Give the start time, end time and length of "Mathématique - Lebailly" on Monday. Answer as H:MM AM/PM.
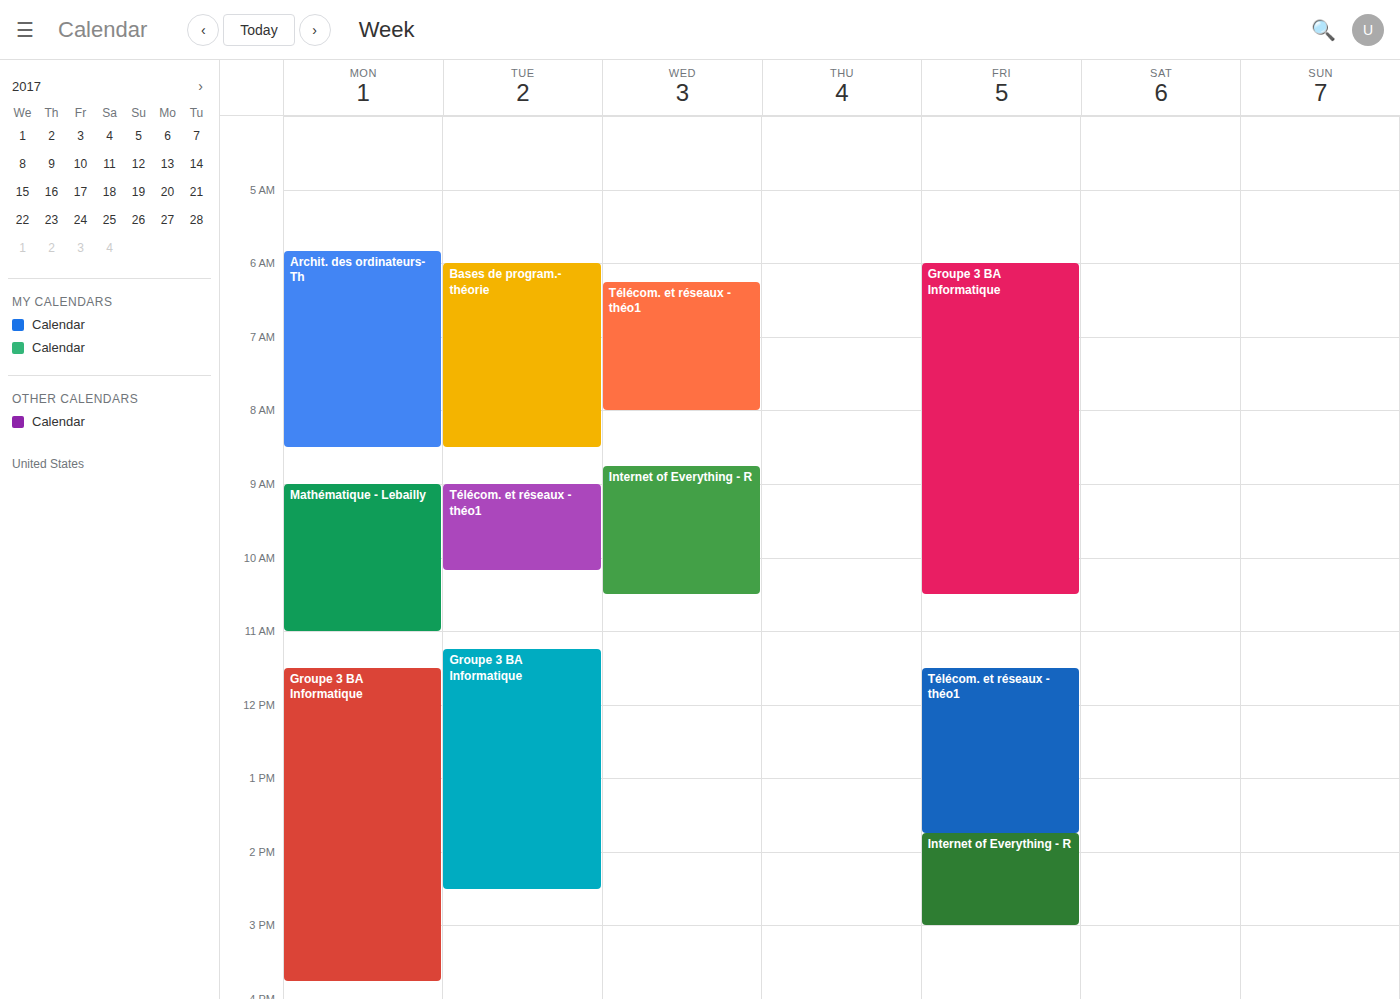
9:00 AM to 11:00 AM, 2 hours